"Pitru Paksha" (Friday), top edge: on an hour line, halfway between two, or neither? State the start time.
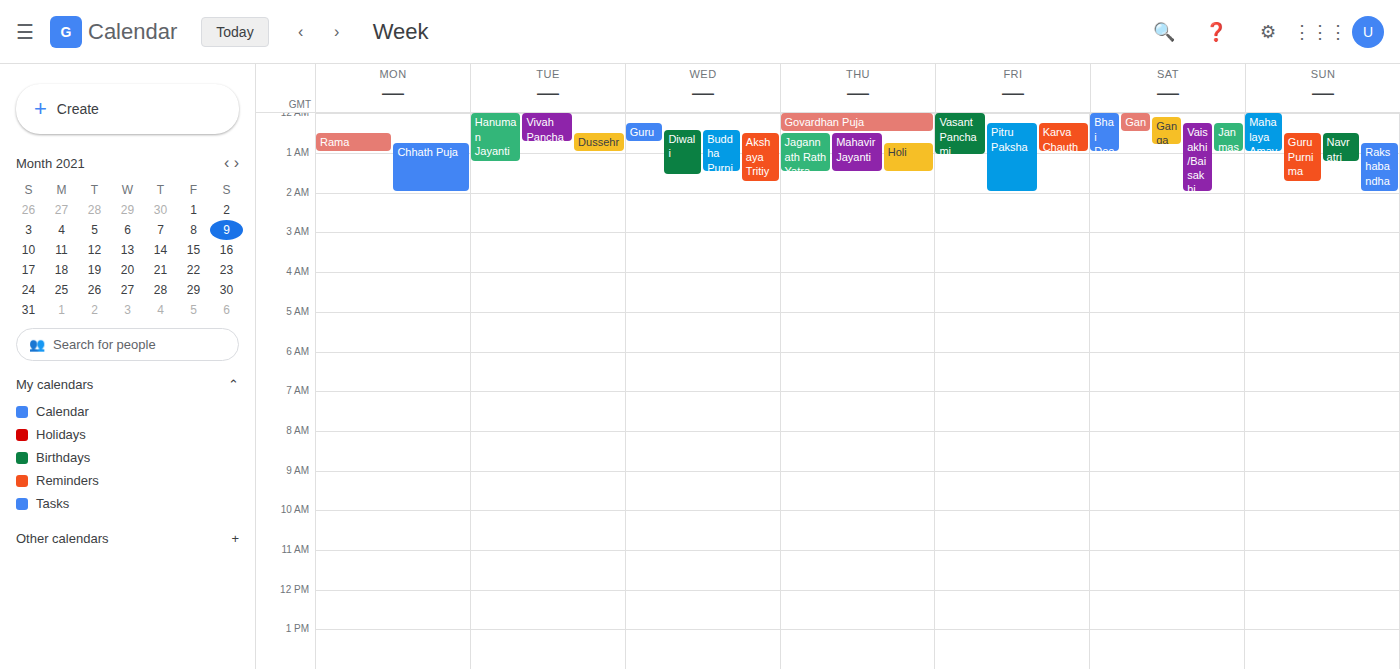
12:15 AM -- neither: a quarter of the way from the 12 AM line to the 1 AM line.